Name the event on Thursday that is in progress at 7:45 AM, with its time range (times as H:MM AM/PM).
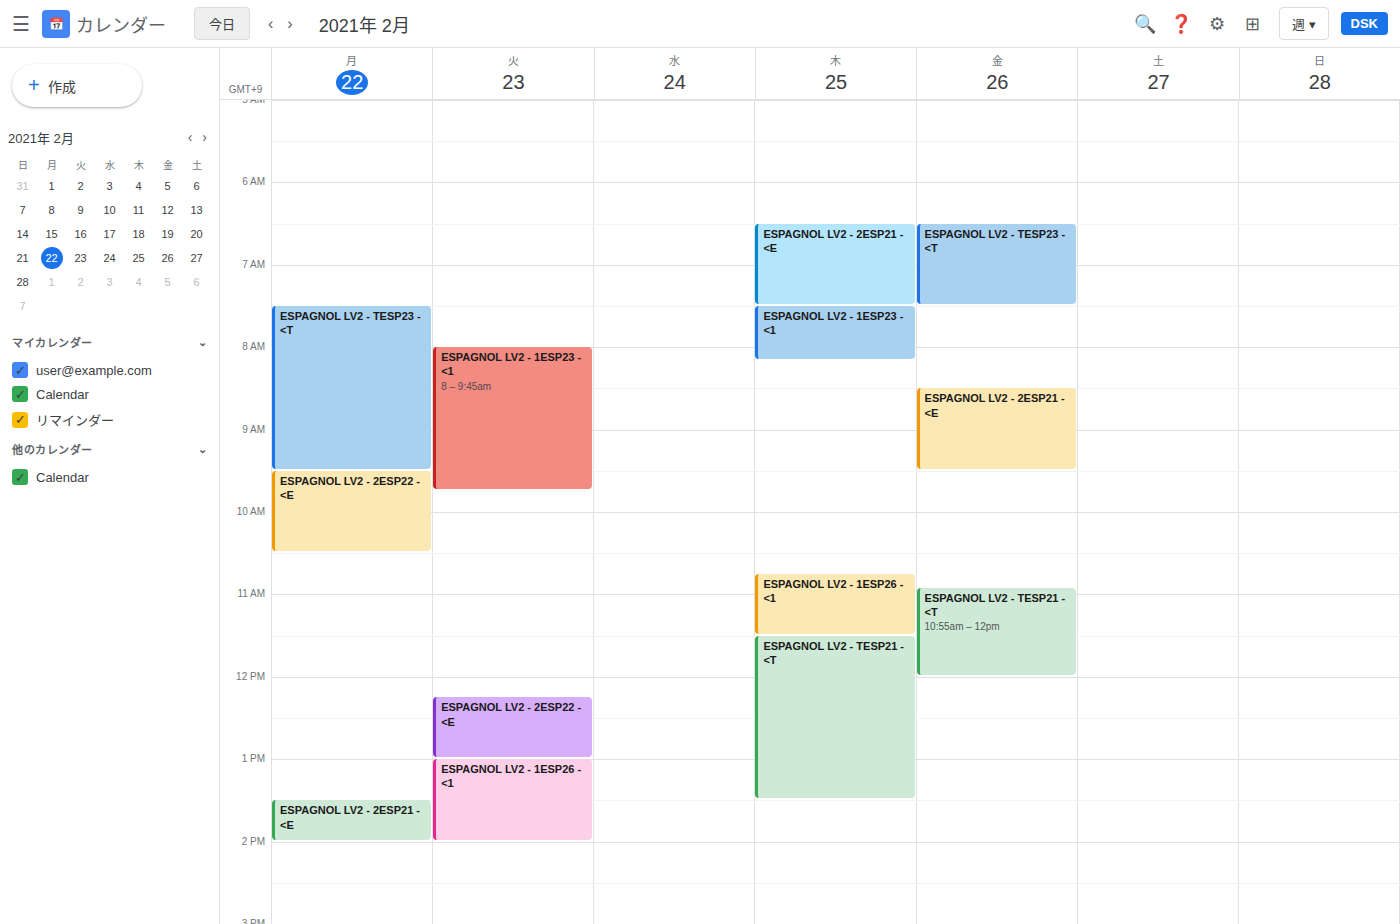
"ESPAGNOL LV2 - 1ESP23 - <1", 7:30 AM to 8:10 AM